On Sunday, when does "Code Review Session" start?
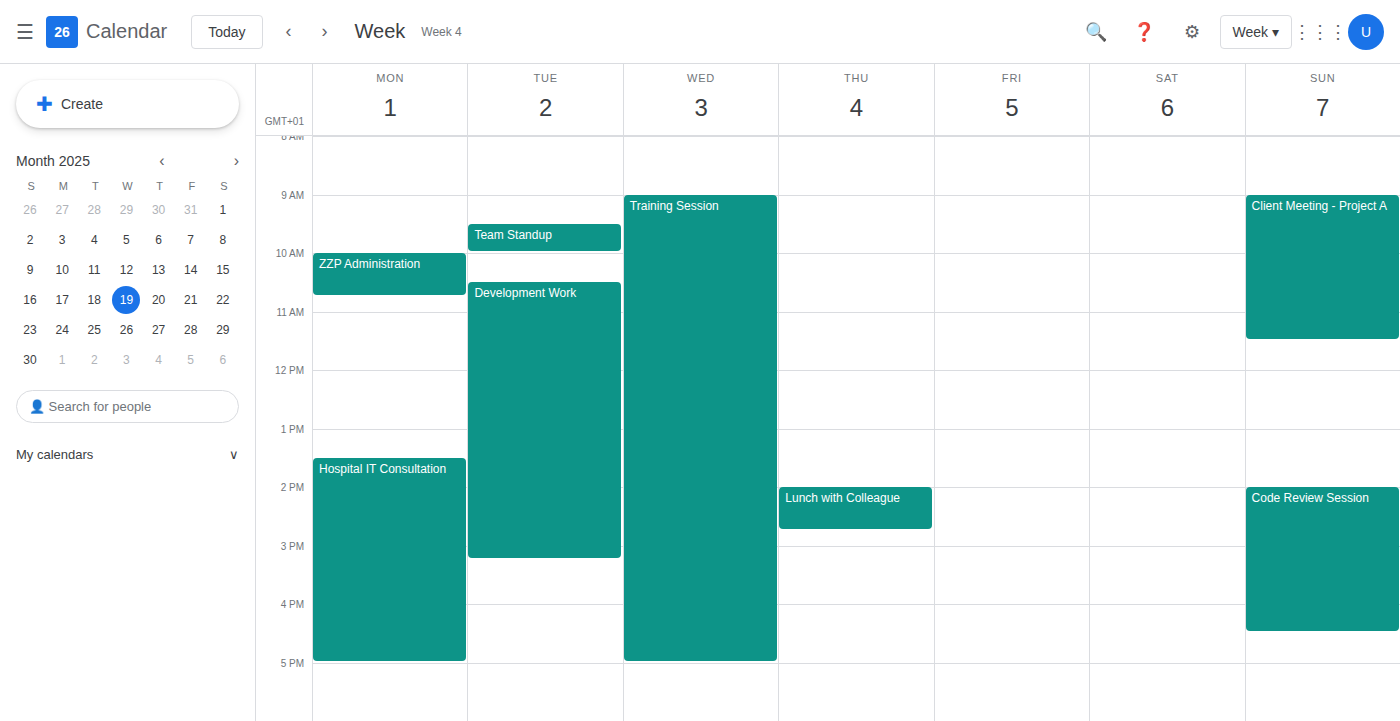
2:00 PM